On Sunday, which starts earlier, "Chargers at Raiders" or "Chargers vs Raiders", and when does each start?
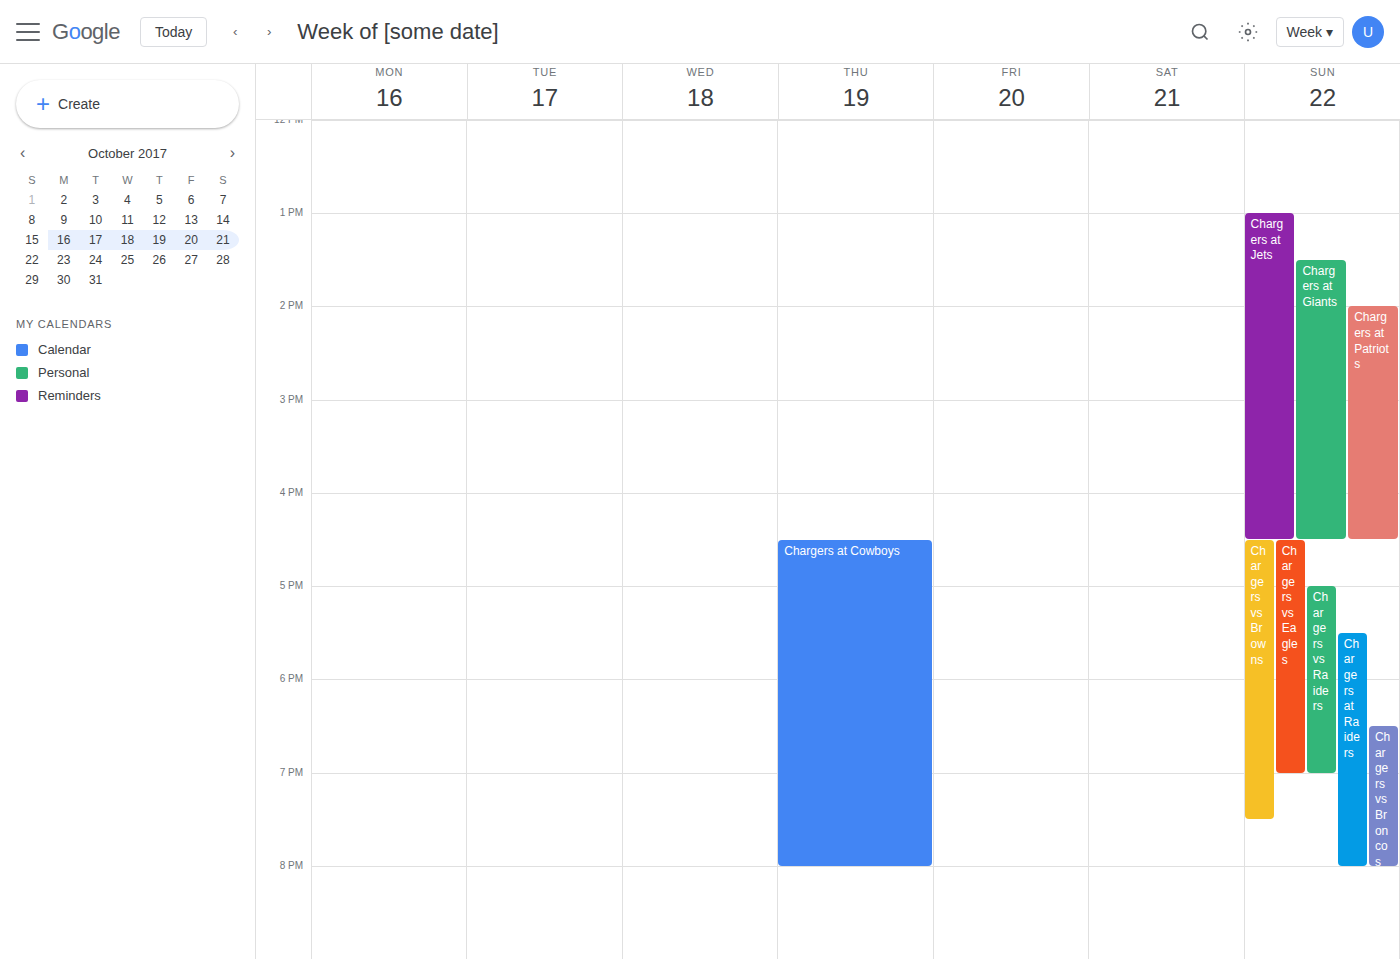
"Chargers vs Raiders" 5:00 PM; "Chargers at Raiders" 5:30 PM.